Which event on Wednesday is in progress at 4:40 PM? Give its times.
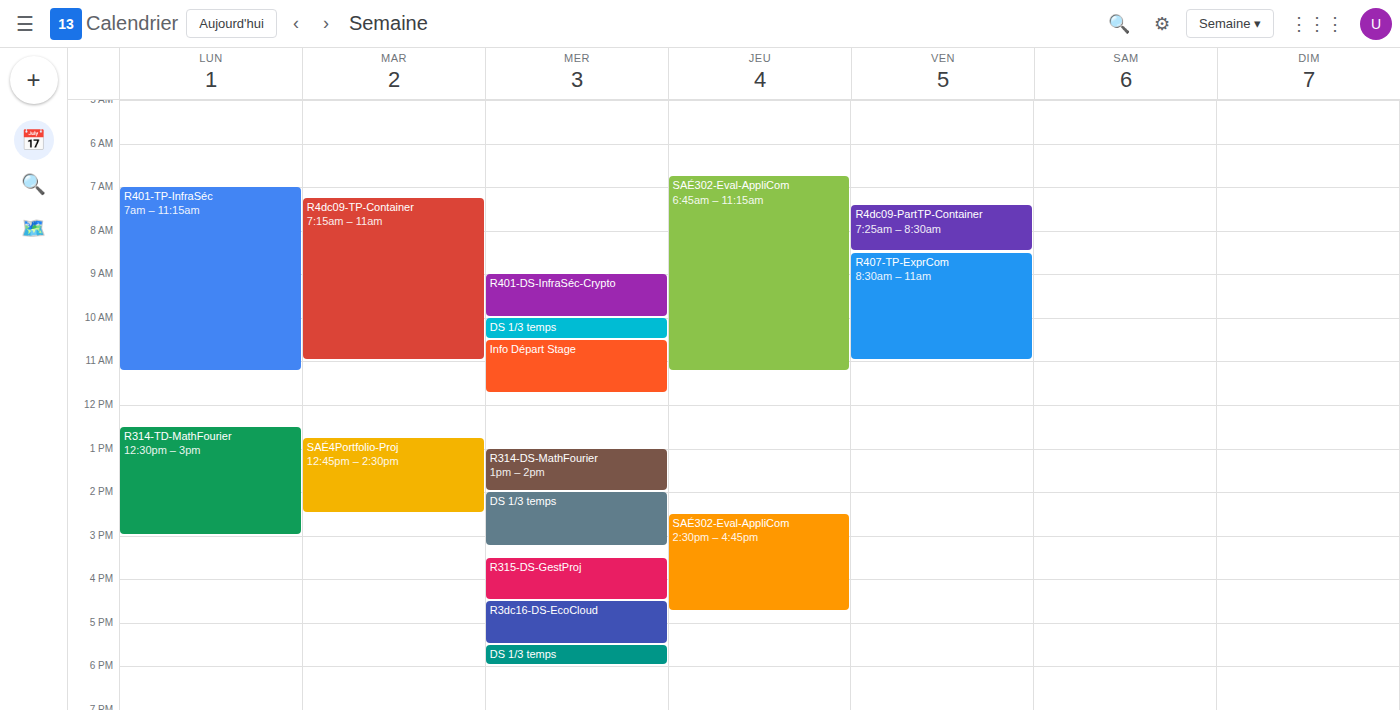
"R3dc16-DS-EcoCloud", 4:30 PM to 5:30 PM